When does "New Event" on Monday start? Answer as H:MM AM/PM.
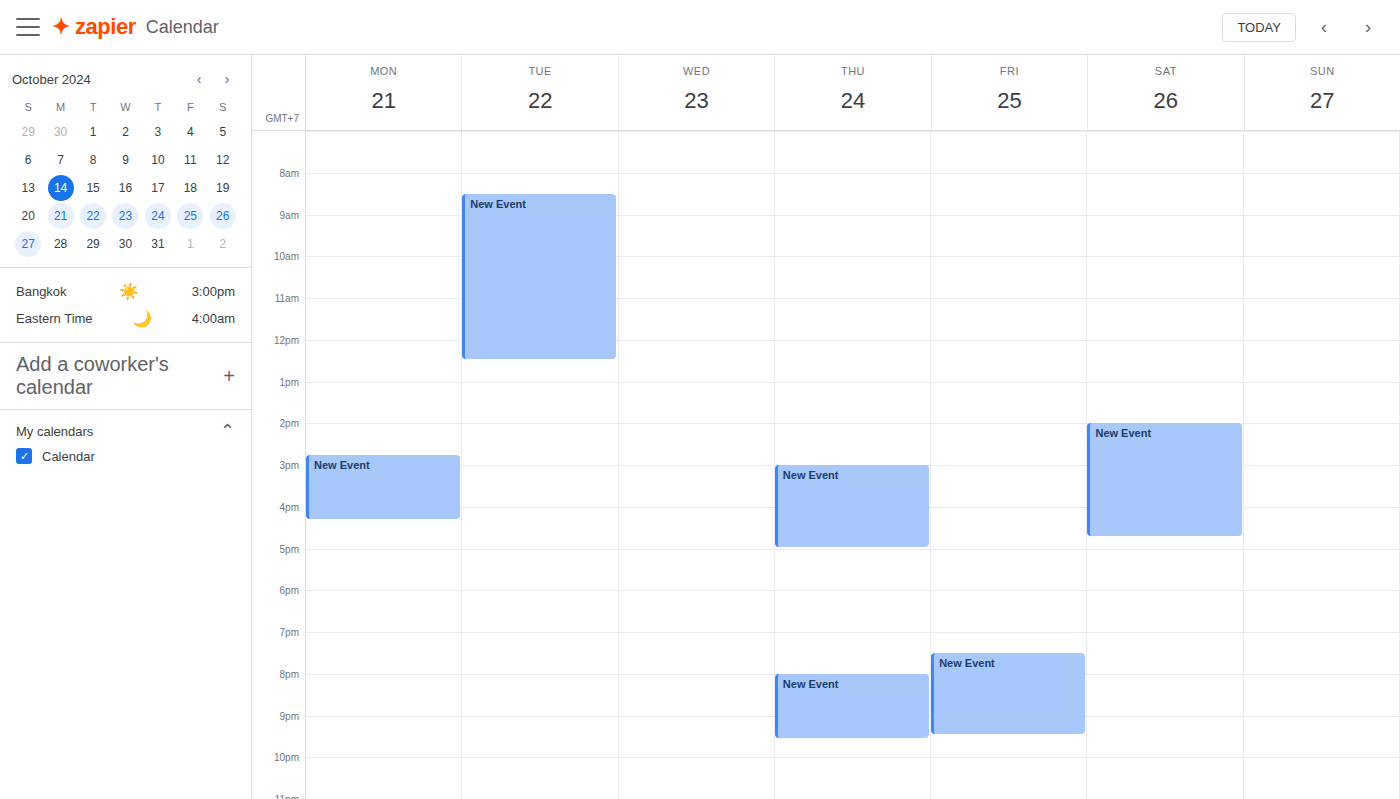
2:45 PM